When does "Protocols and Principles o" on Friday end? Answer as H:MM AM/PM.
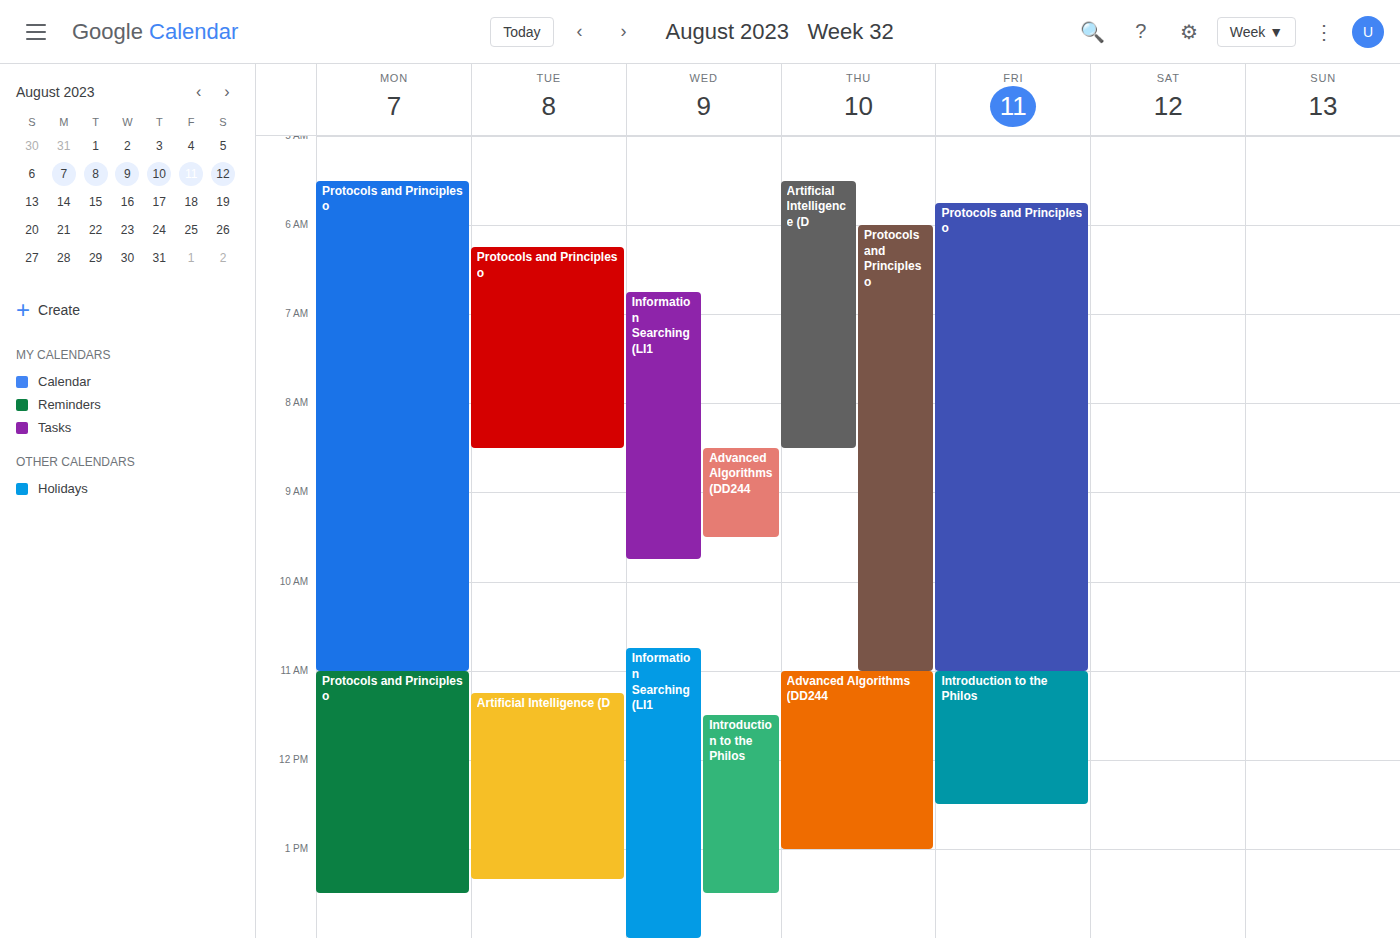
11:00 AM